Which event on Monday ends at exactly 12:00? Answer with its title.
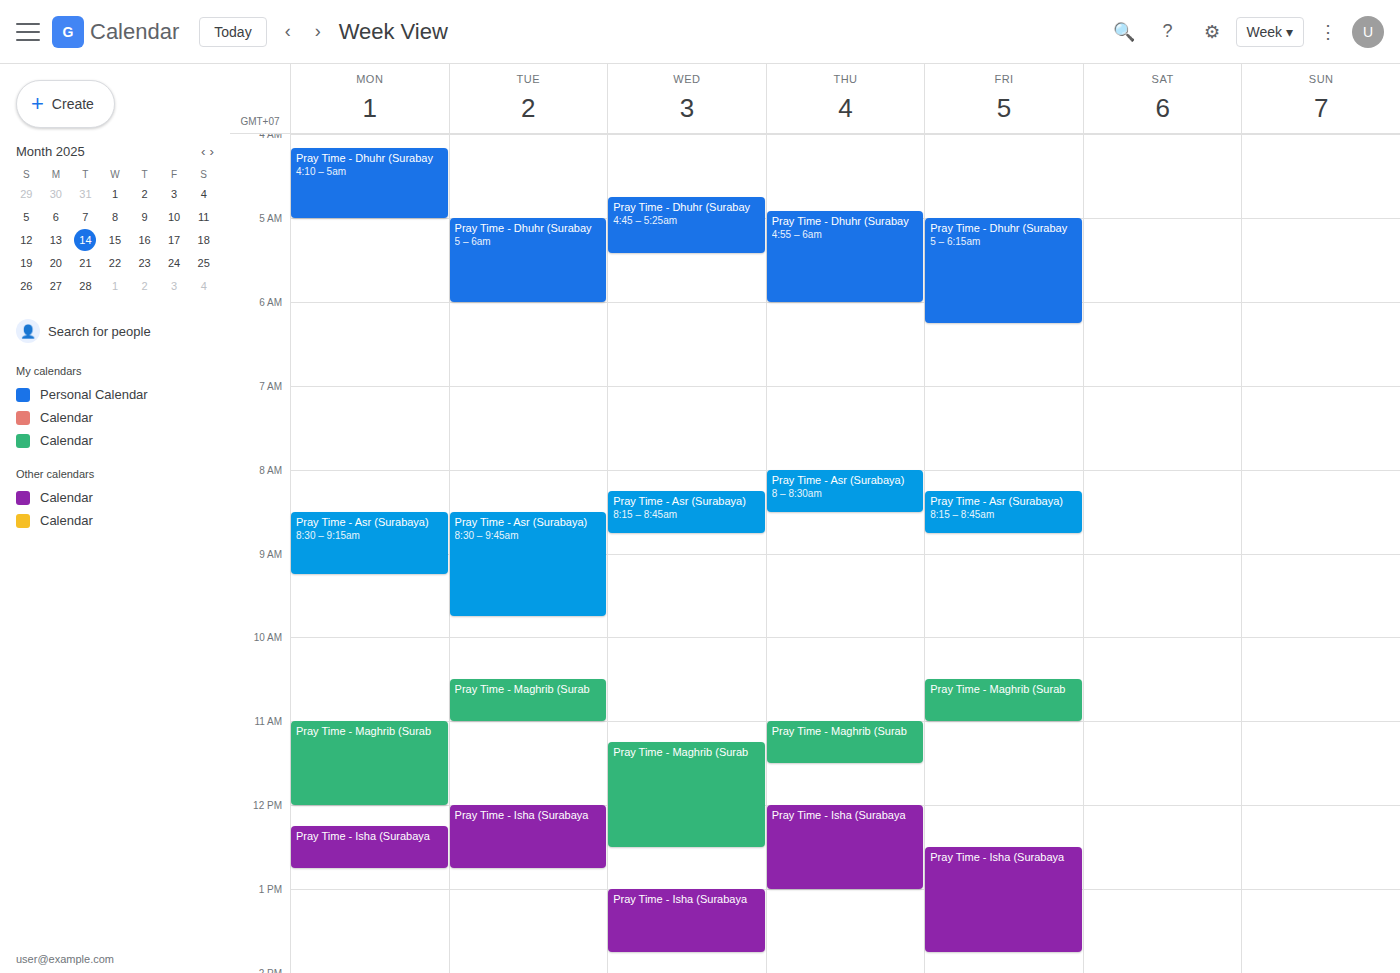
"Pray Time - Maghrib (Surab"